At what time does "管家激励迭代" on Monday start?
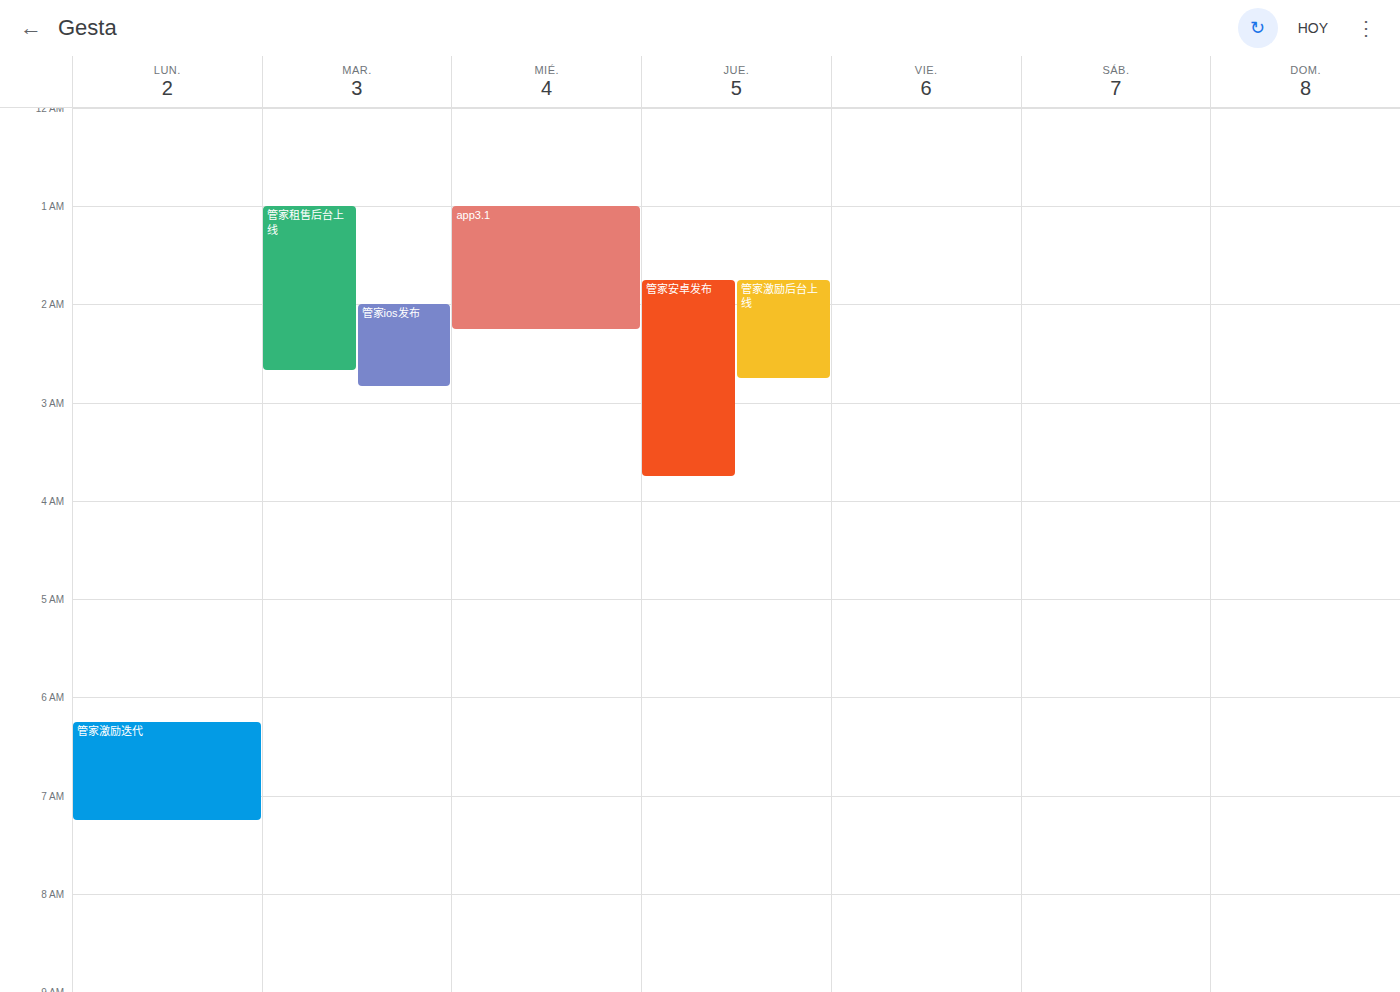
06:15